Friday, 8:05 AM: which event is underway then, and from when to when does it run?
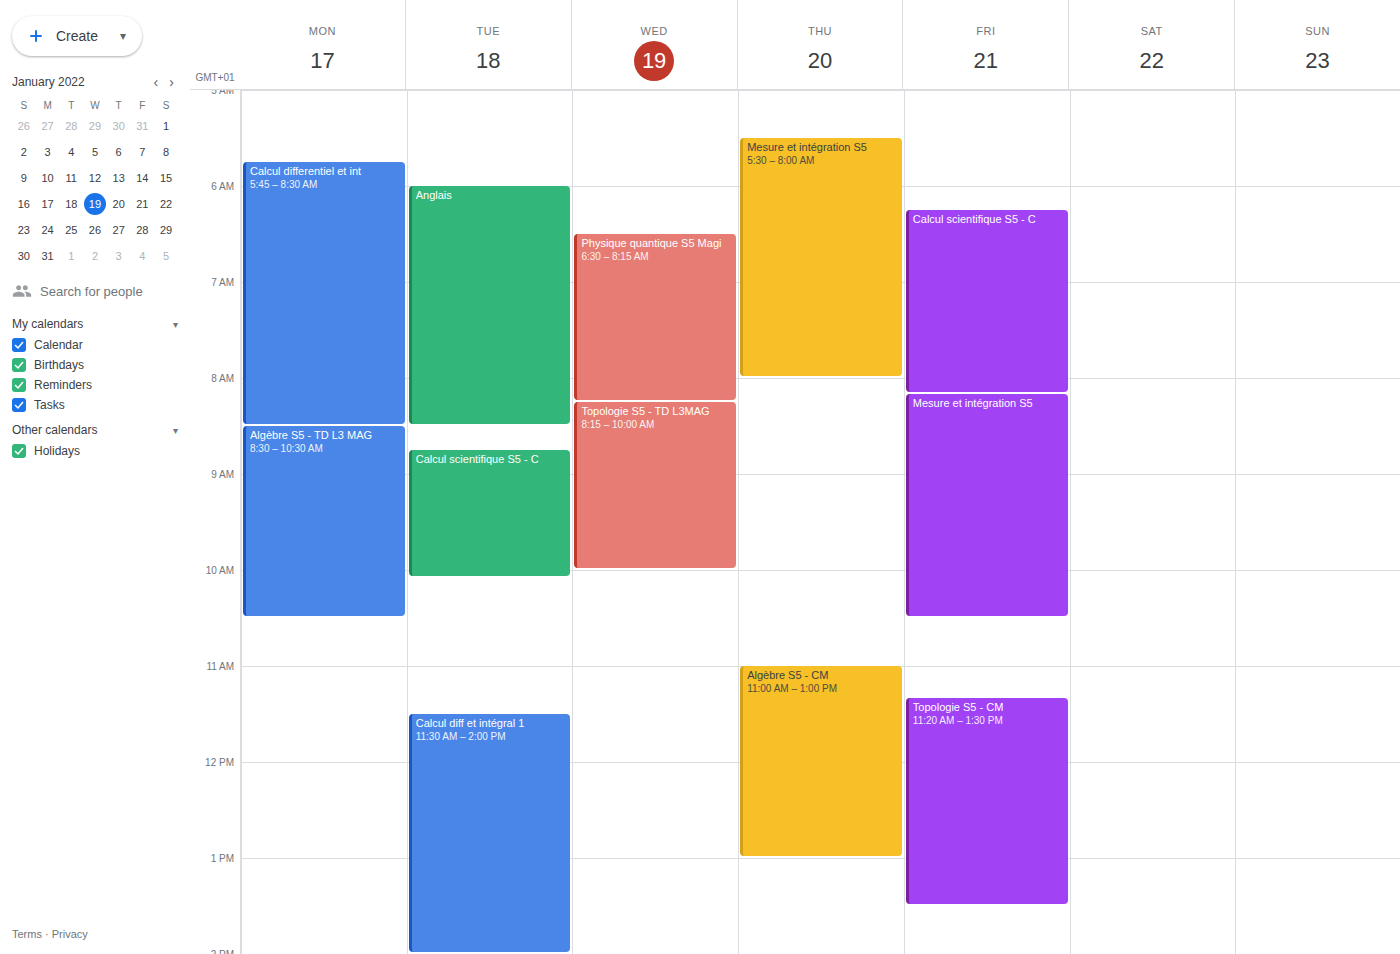
"Calcul scientifique S5 - C", 6:15 AM to 8:10 AM